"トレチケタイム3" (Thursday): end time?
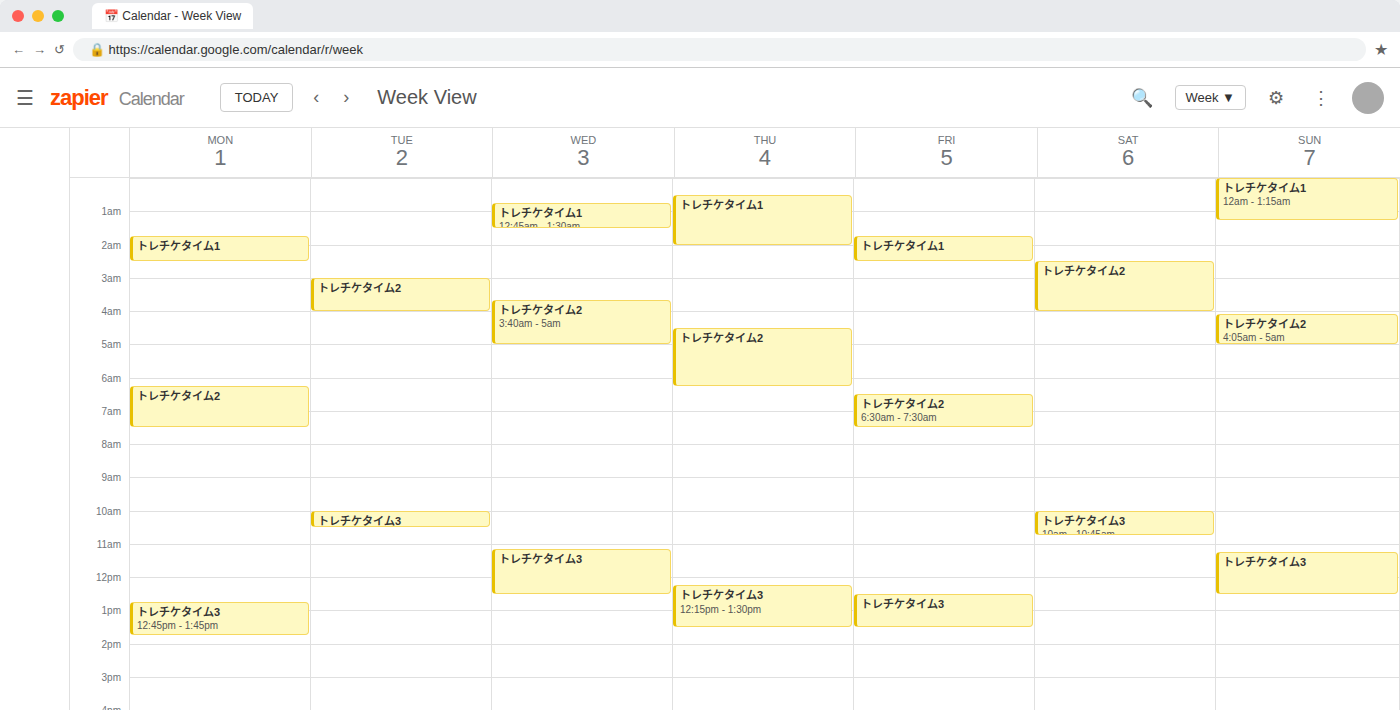
1:30 PM